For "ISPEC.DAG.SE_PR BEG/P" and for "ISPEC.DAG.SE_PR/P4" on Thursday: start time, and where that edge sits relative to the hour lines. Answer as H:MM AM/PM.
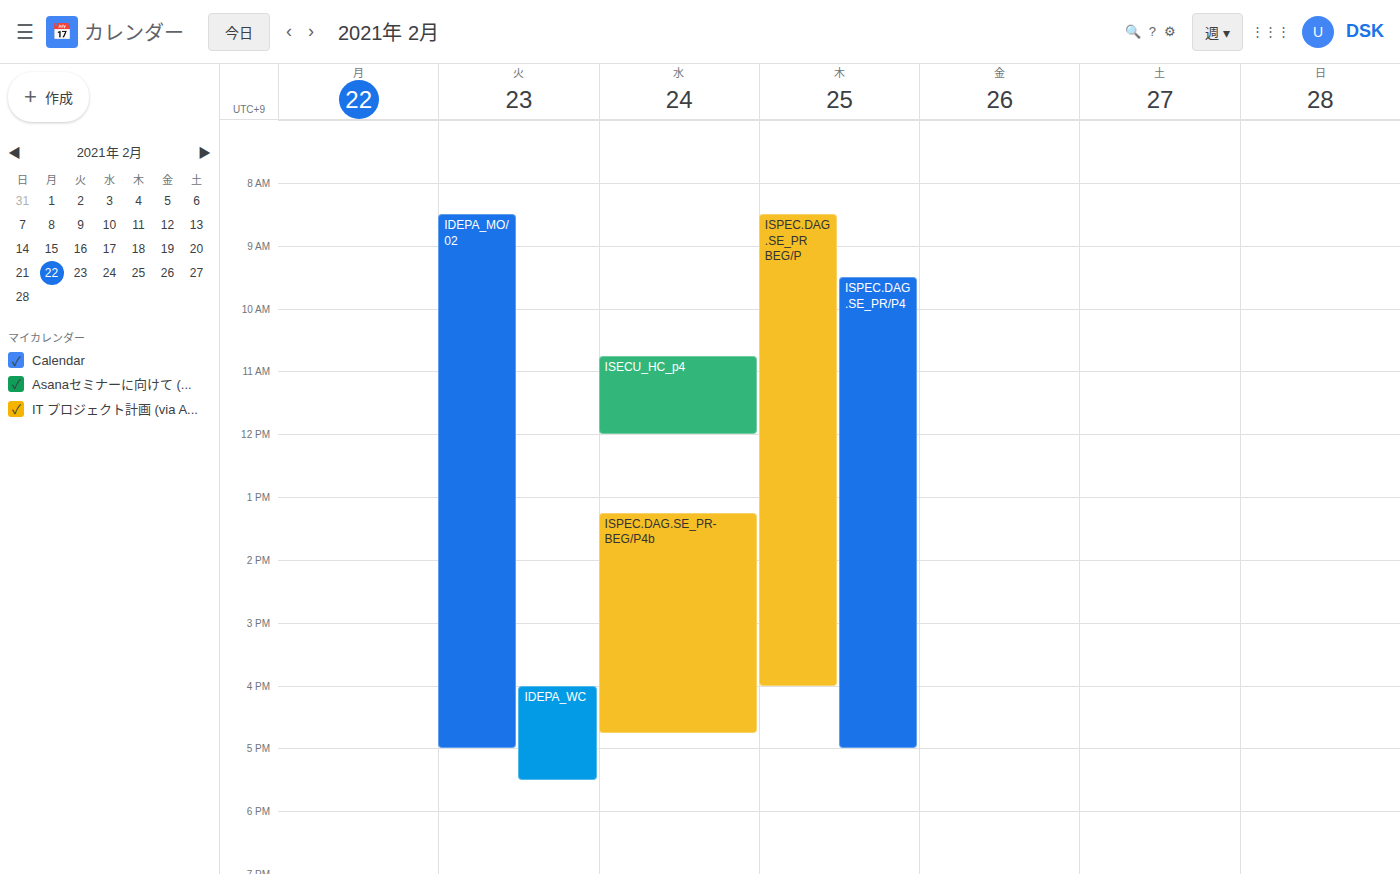
"ISPEC.DAG.SE_PR BEG/P": 8:30 AM, halfway between the 8 AM and 9 AM lines. "ISPEC.DAG.SE_PR/P4": 9:30 AM, halfway between the 9 AM and 10 AM lines.